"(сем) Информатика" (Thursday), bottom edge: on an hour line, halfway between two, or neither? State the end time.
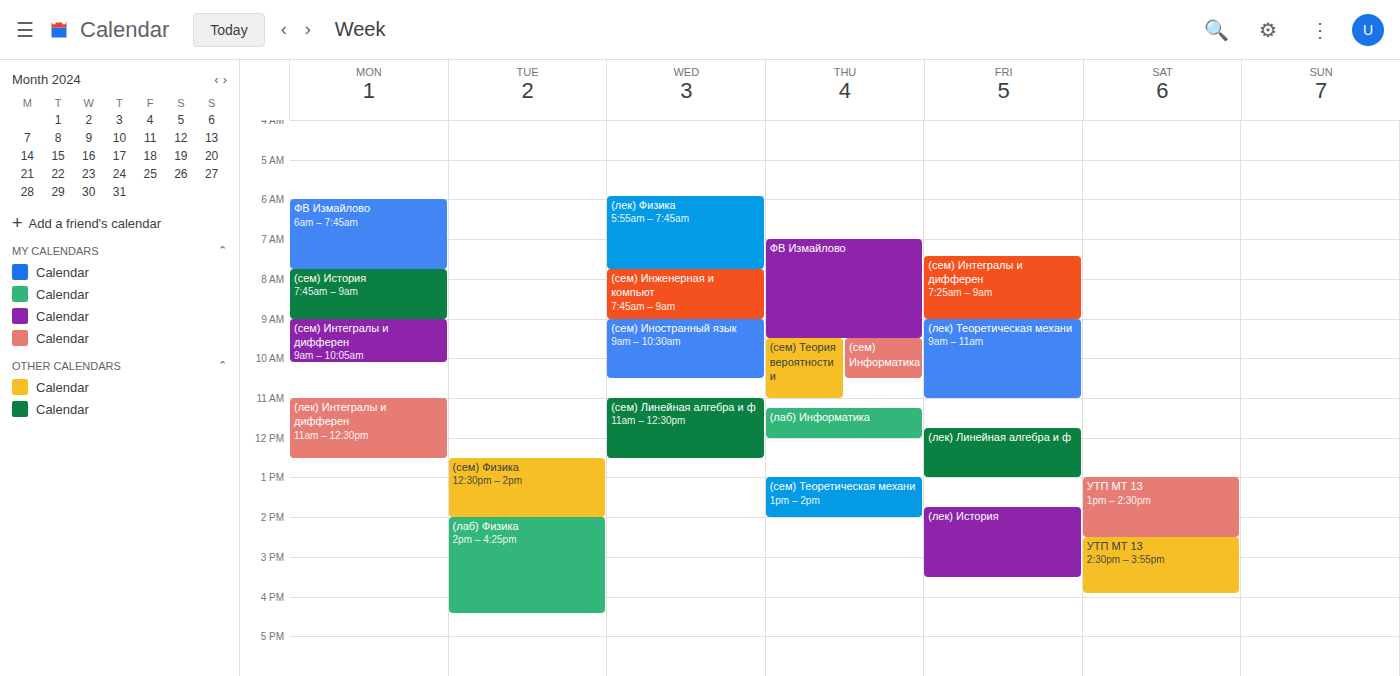
10:30 AM -- halfway between the 10 AM and 11 AM lines.